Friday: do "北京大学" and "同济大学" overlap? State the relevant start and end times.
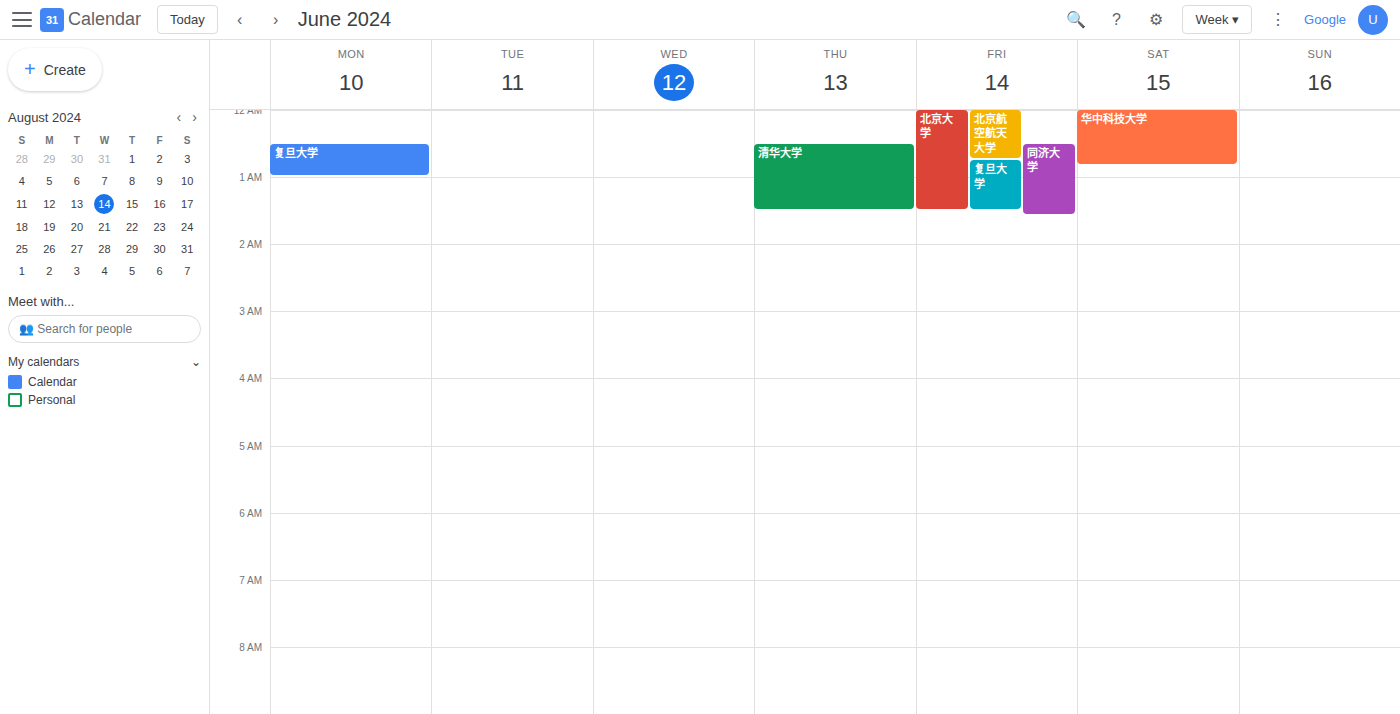
"同济大学" starts at 12:30 AM, before "北京大学" ends at 1:30 AM -- they overlap.